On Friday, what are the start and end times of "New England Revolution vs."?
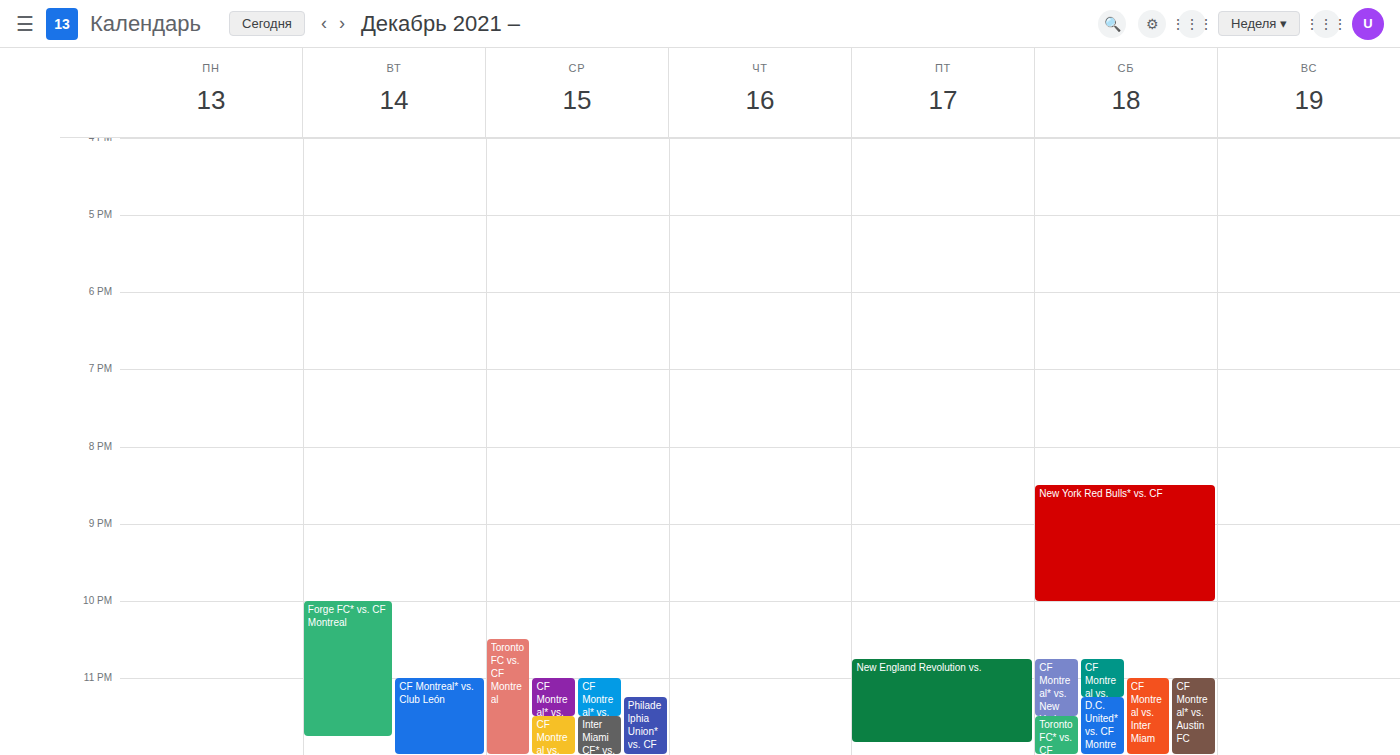
22:45 to 23:50